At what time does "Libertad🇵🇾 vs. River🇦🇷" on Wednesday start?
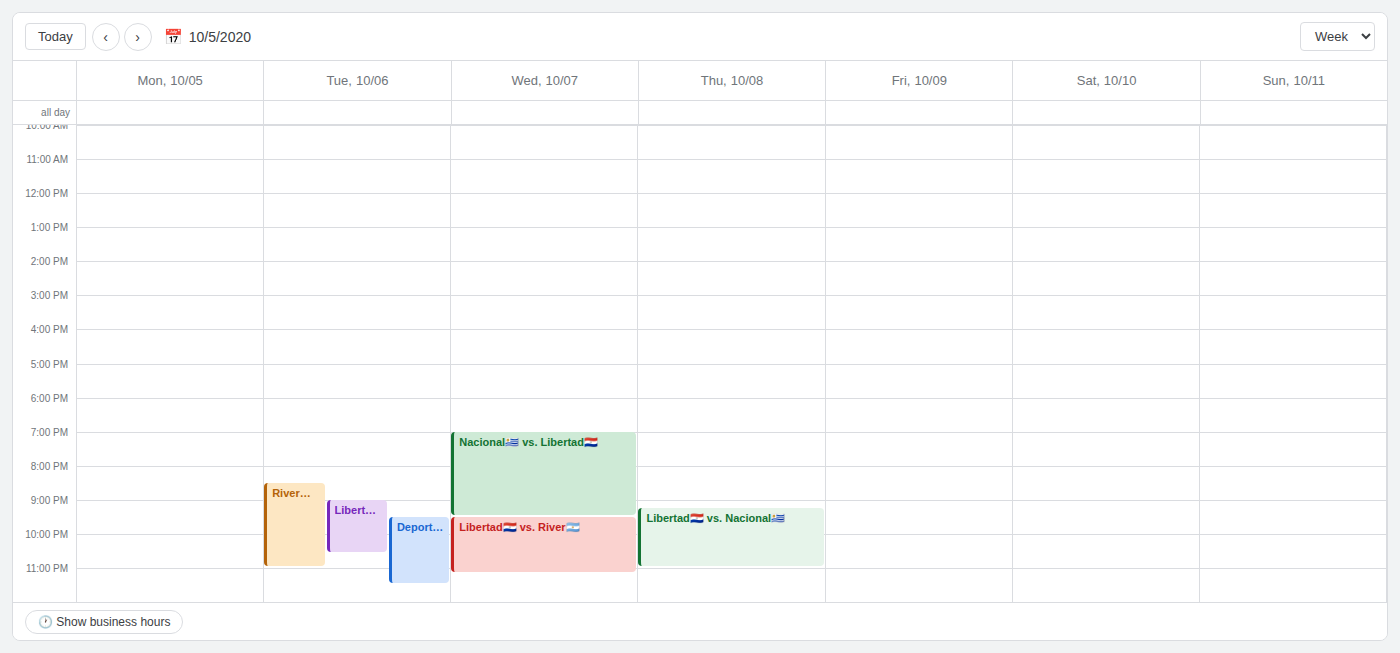
9:30 PM